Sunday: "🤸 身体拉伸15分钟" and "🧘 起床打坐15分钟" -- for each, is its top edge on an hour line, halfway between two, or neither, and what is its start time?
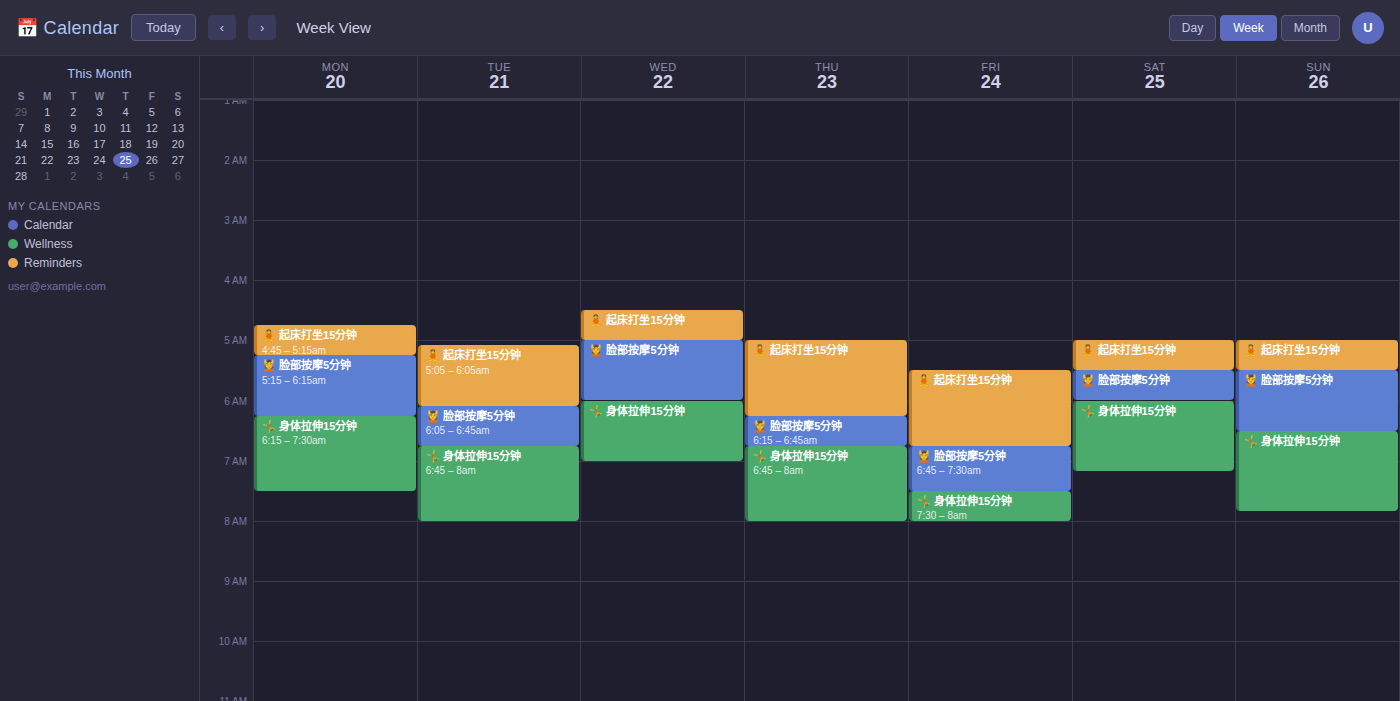
"🤸 身体拉伸15分钟": 6:30 AM, halfway between the 6 AM and 7 AM lines. "🧘 起床打坐15分钟": 5:00 AM, exactly on the 5 AM line.